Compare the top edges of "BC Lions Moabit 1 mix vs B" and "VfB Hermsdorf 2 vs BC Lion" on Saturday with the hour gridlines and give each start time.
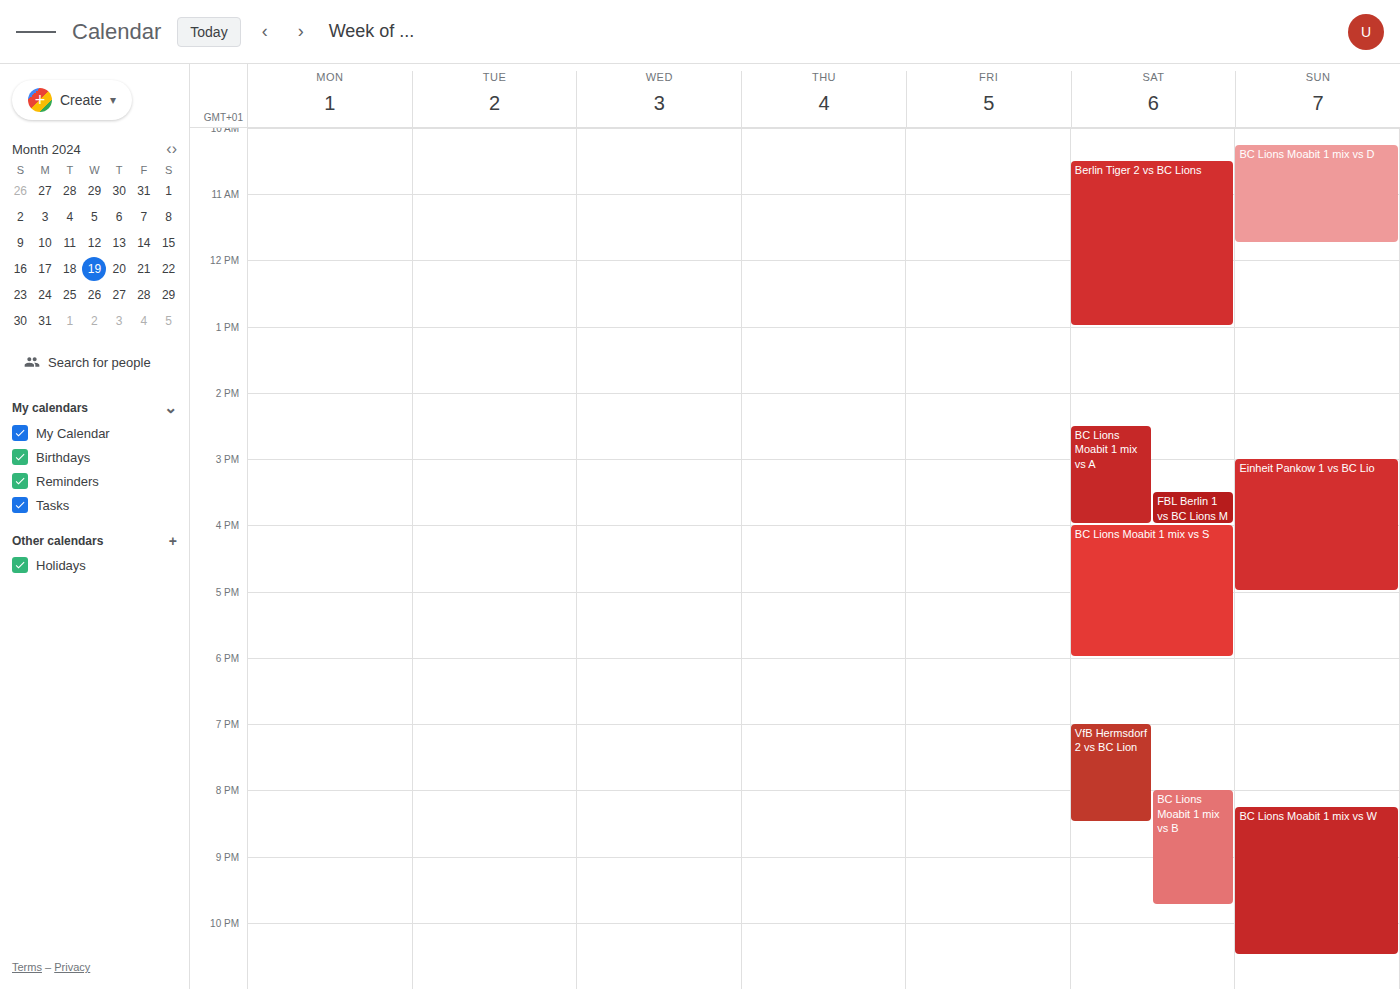
"BC Lions Moabit 1 mix vs B": 8:00 PM, exactly on the 8 PM line. "VfB Hermsdorf 2 vs BC Lion": 7:00 PM, exactly on the 7 PM line.